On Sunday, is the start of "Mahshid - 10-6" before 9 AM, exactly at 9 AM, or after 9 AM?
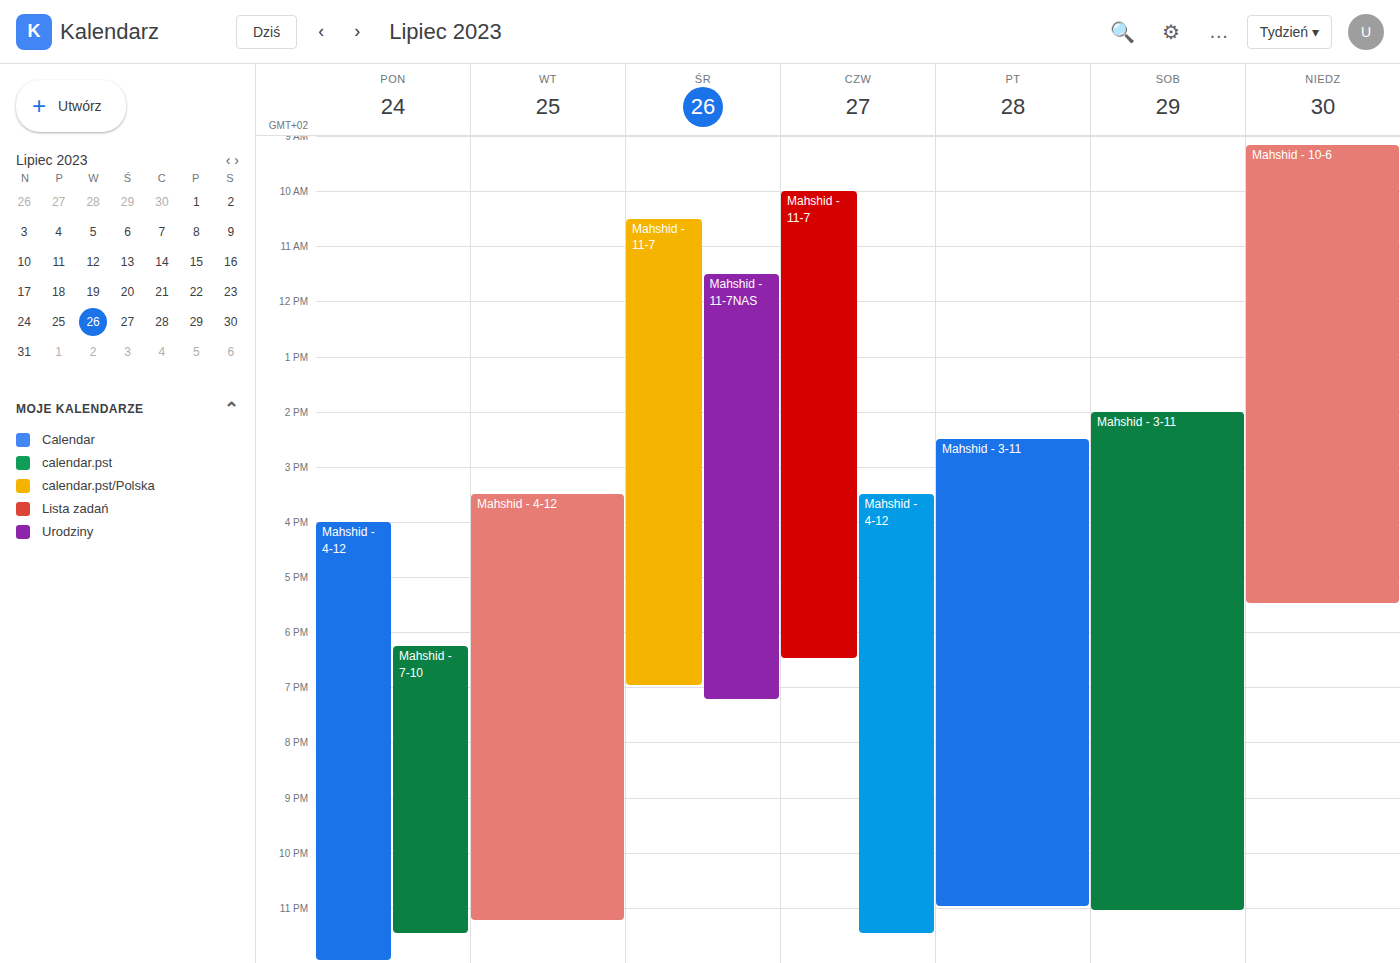
9:10 AM -- after 9 AM, 10 minutes below the 9 AM line.